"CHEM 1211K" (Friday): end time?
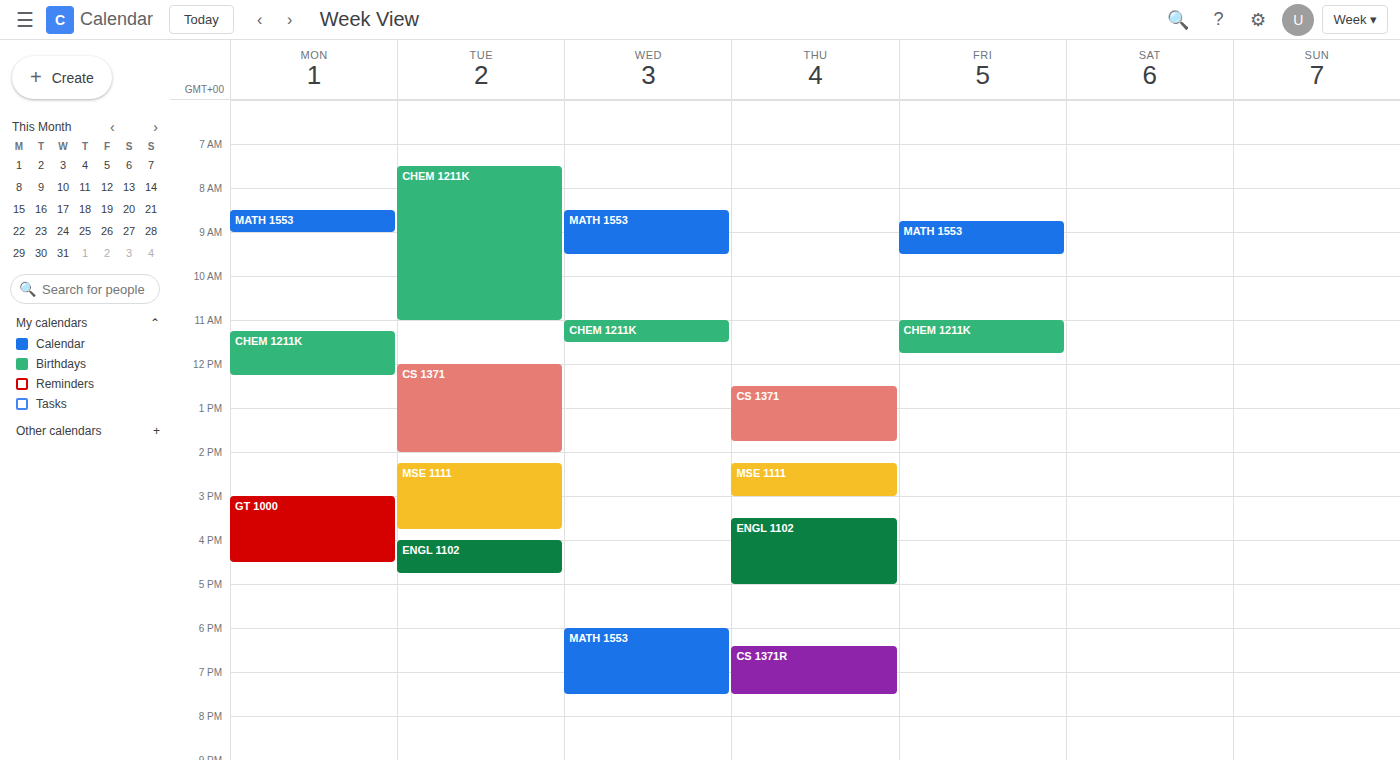
11:45 AM